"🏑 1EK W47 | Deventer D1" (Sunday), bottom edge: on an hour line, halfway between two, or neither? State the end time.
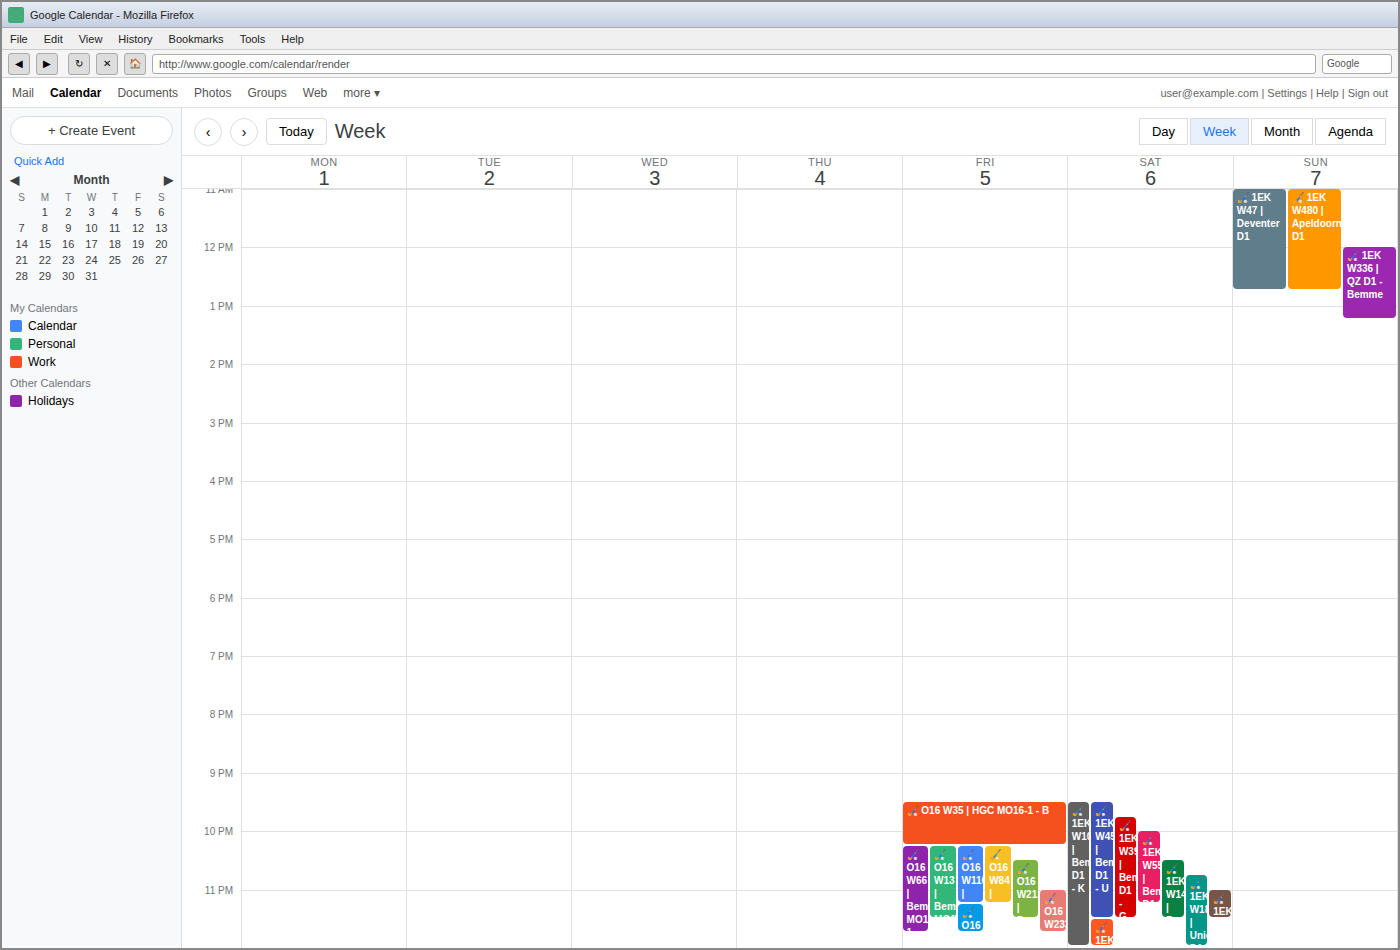
12:45 PM -- neither: three quarters of the way from the 12 PM line to the 1 PM line.